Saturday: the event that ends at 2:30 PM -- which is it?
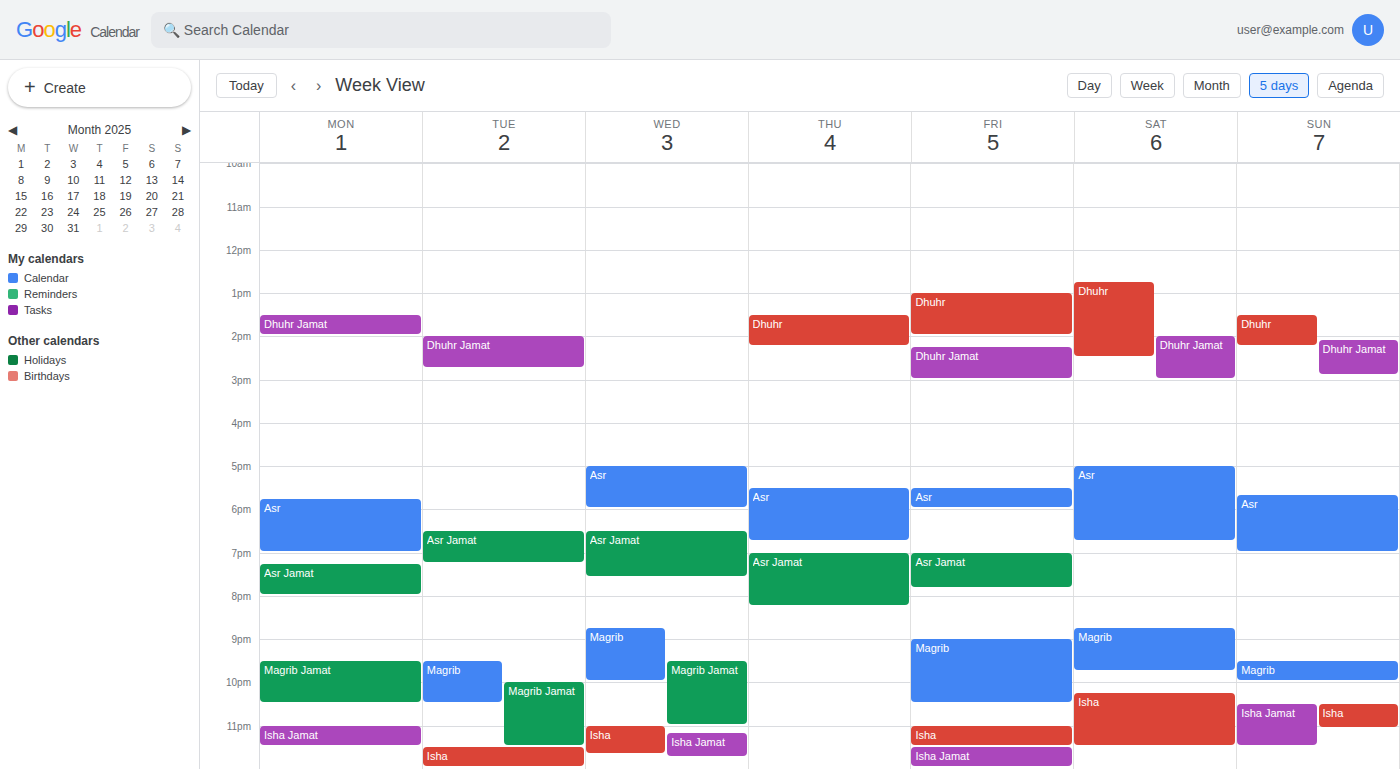
"Dhuhr"